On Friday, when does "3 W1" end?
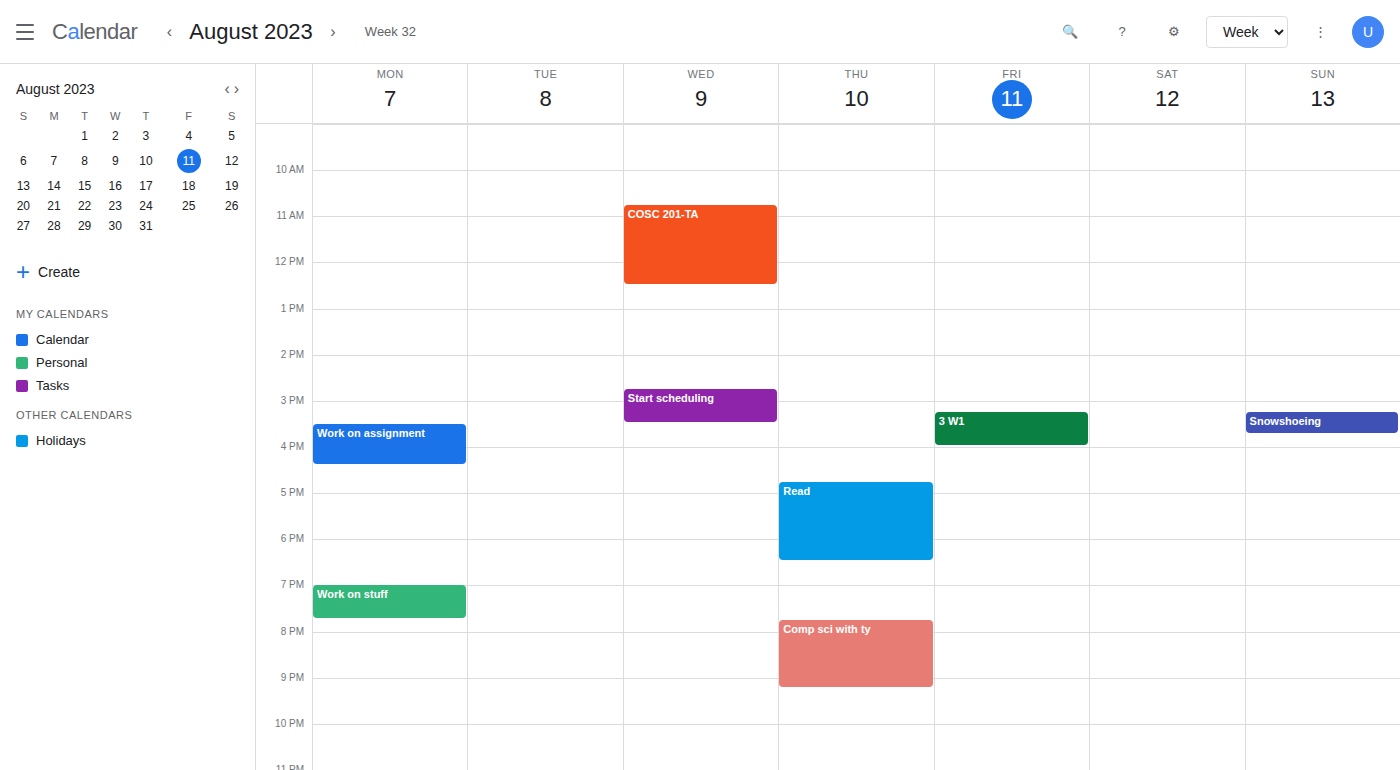
4:00 PM